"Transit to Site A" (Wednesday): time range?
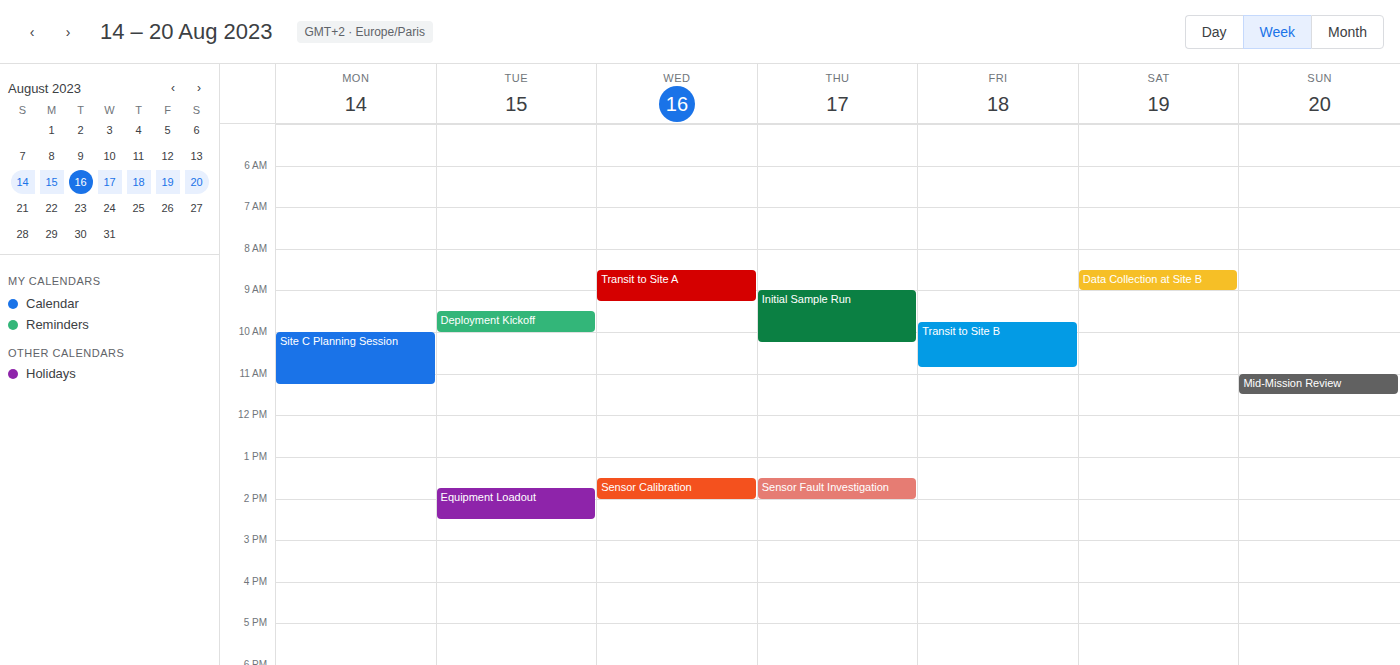
8:30 AM to 9:15 AM